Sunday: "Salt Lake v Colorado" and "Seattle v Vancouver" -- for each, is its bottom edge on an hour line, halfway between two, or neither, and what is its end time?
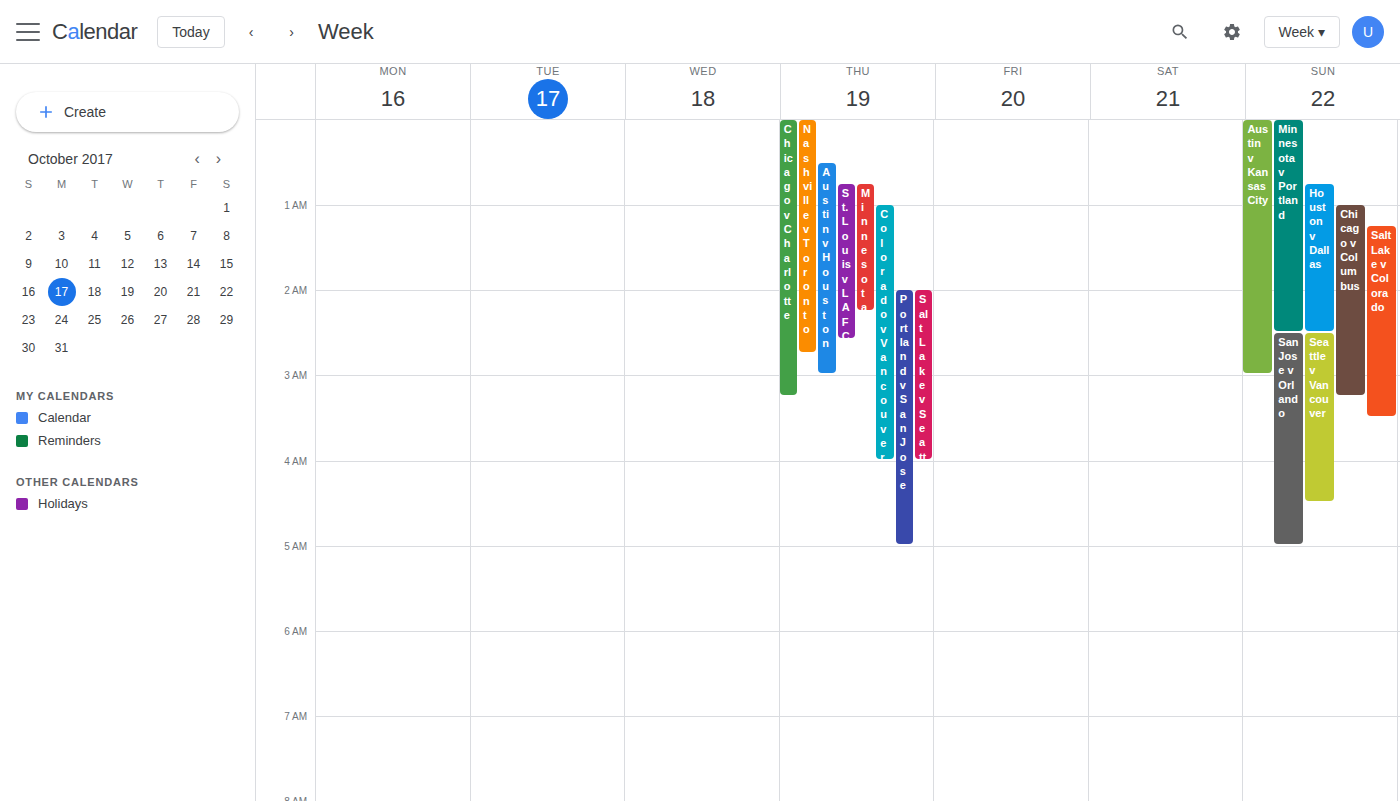
"Salt Lake v Colorado": 3:30 AM, halfway between the 3 AM and 4 AM lines. "Seattle v Vancouver": 4:30 AM, halfway between the 4 AM and 5 AM lines.